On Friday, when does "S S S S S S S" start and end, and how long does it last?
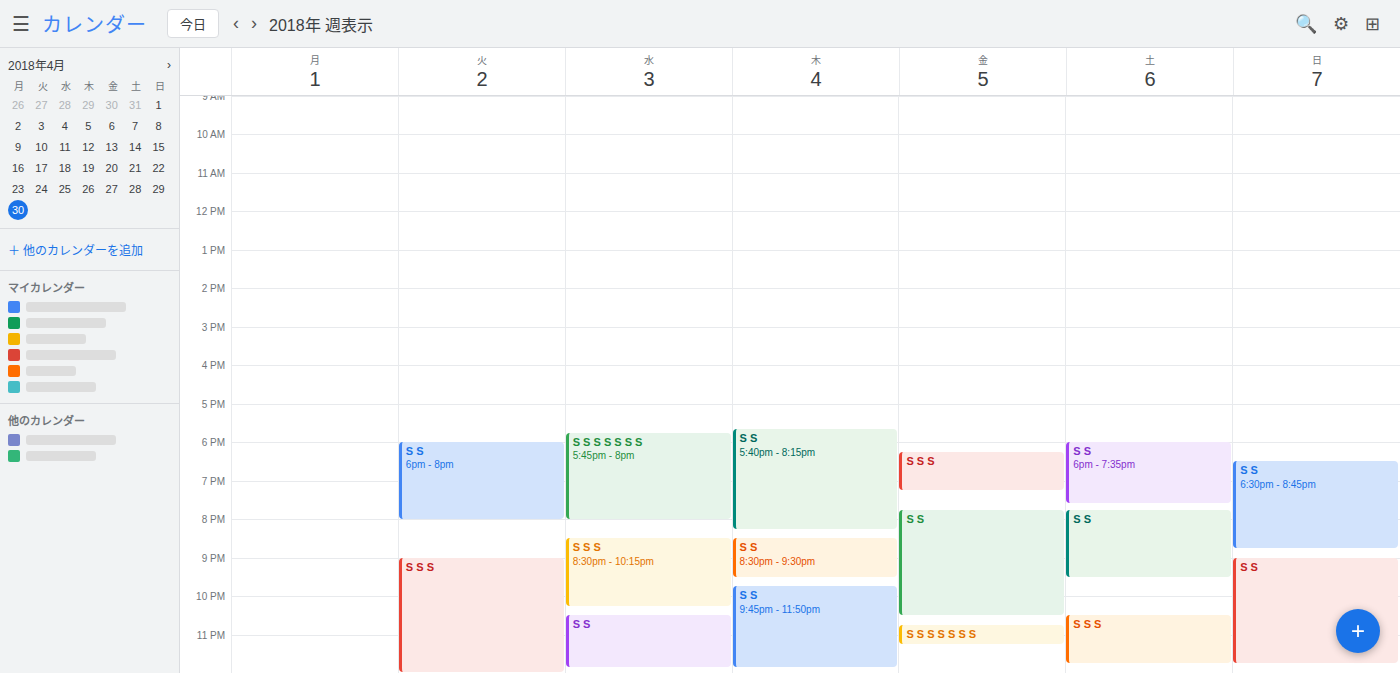
10:45 PM to 11:15 PM, 30 minutes